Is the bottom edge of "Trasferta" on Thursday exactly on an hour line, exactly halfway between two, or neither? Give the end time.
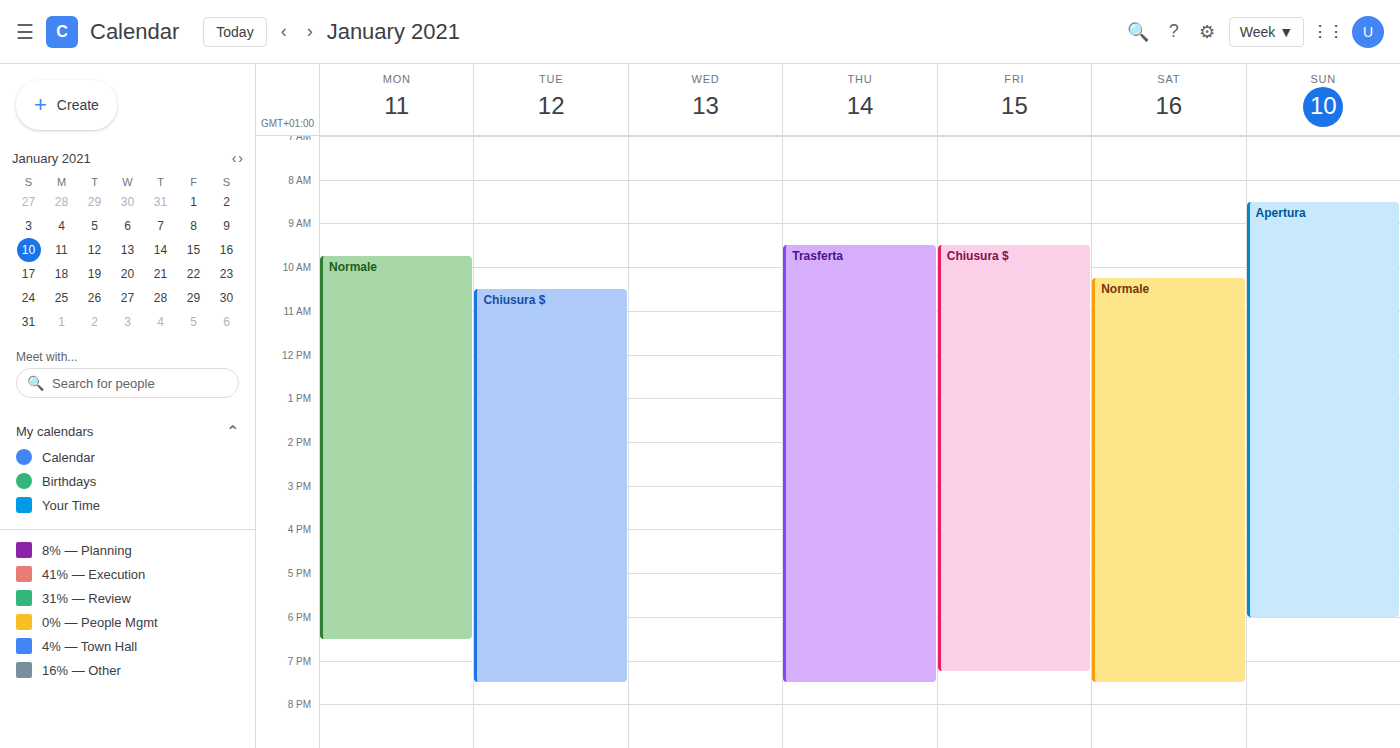
7:30 PM -- halfway between the 7 PM and 8 PM lines.